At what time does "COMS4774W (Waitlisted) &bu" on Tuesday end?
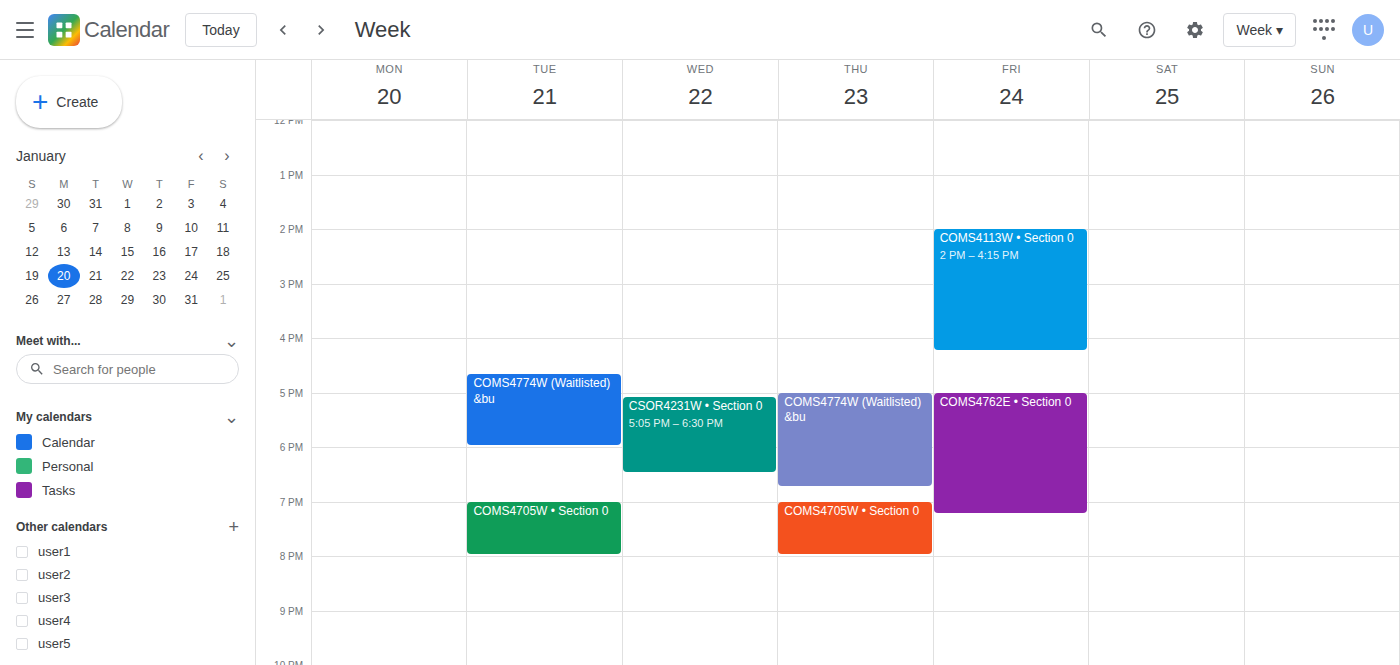
6:00 PM